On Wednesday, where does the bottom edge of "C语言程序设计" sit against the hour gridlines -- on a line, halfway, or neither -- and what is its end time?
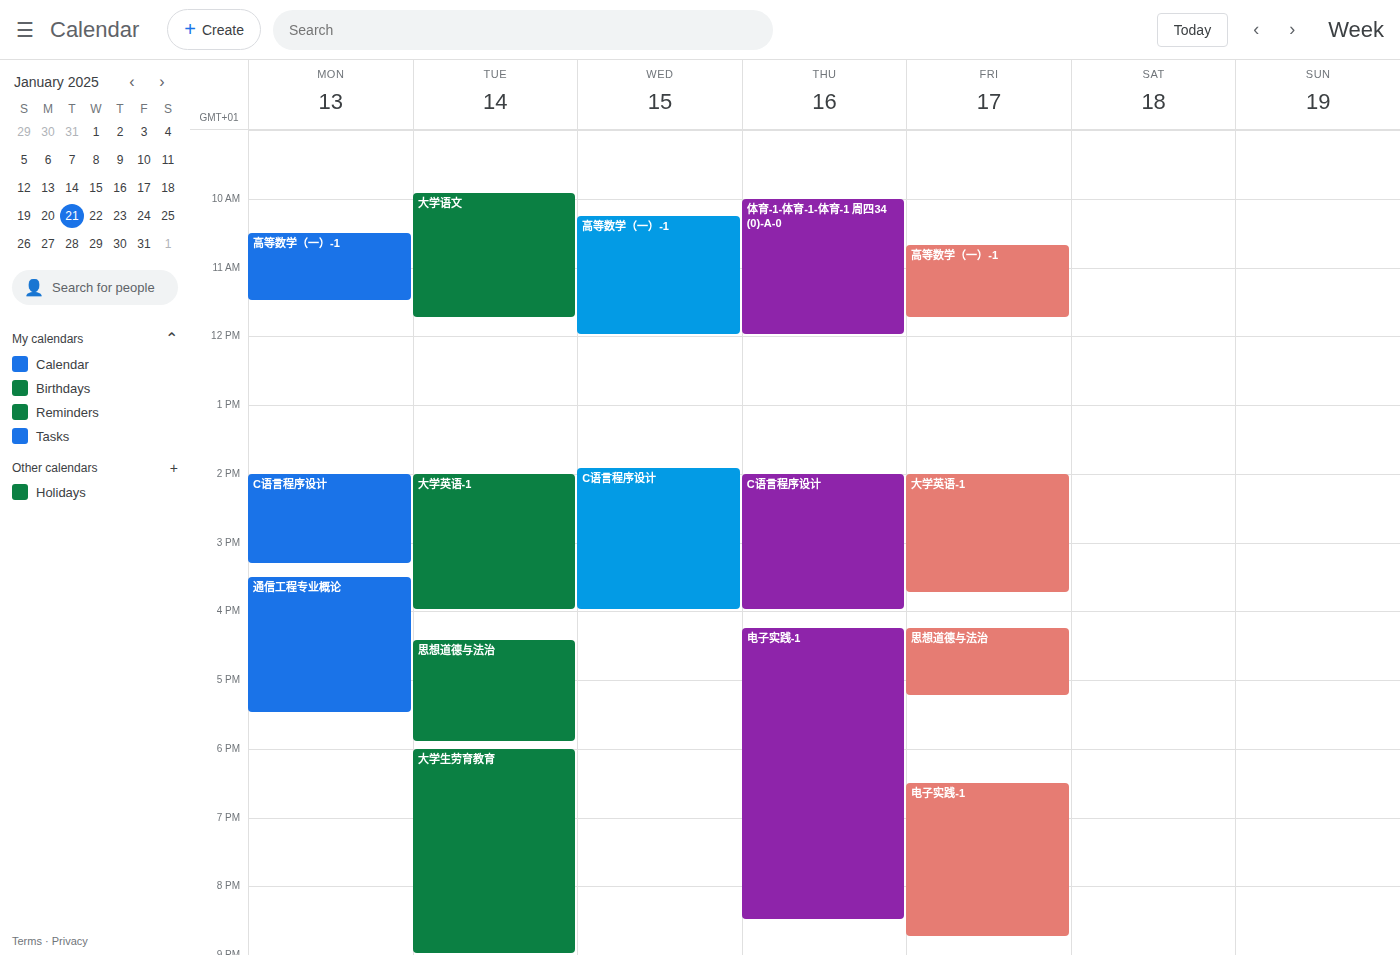
4:00 PM -- exactly on the 4 PM line.